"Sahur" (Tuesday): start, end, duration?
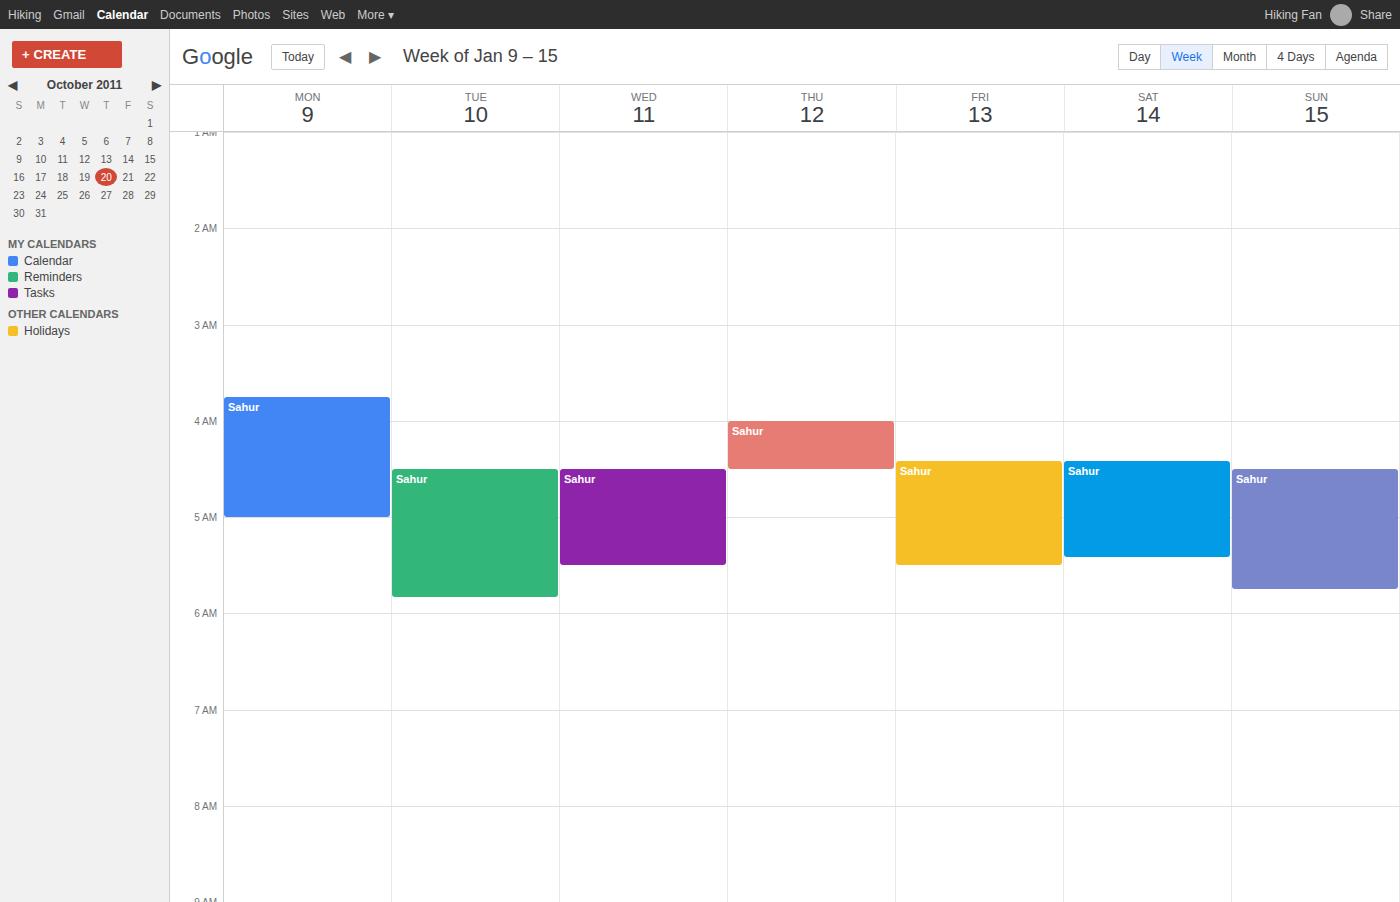
4:30 AM to 5:50 AM, 1 hour 20 minutes